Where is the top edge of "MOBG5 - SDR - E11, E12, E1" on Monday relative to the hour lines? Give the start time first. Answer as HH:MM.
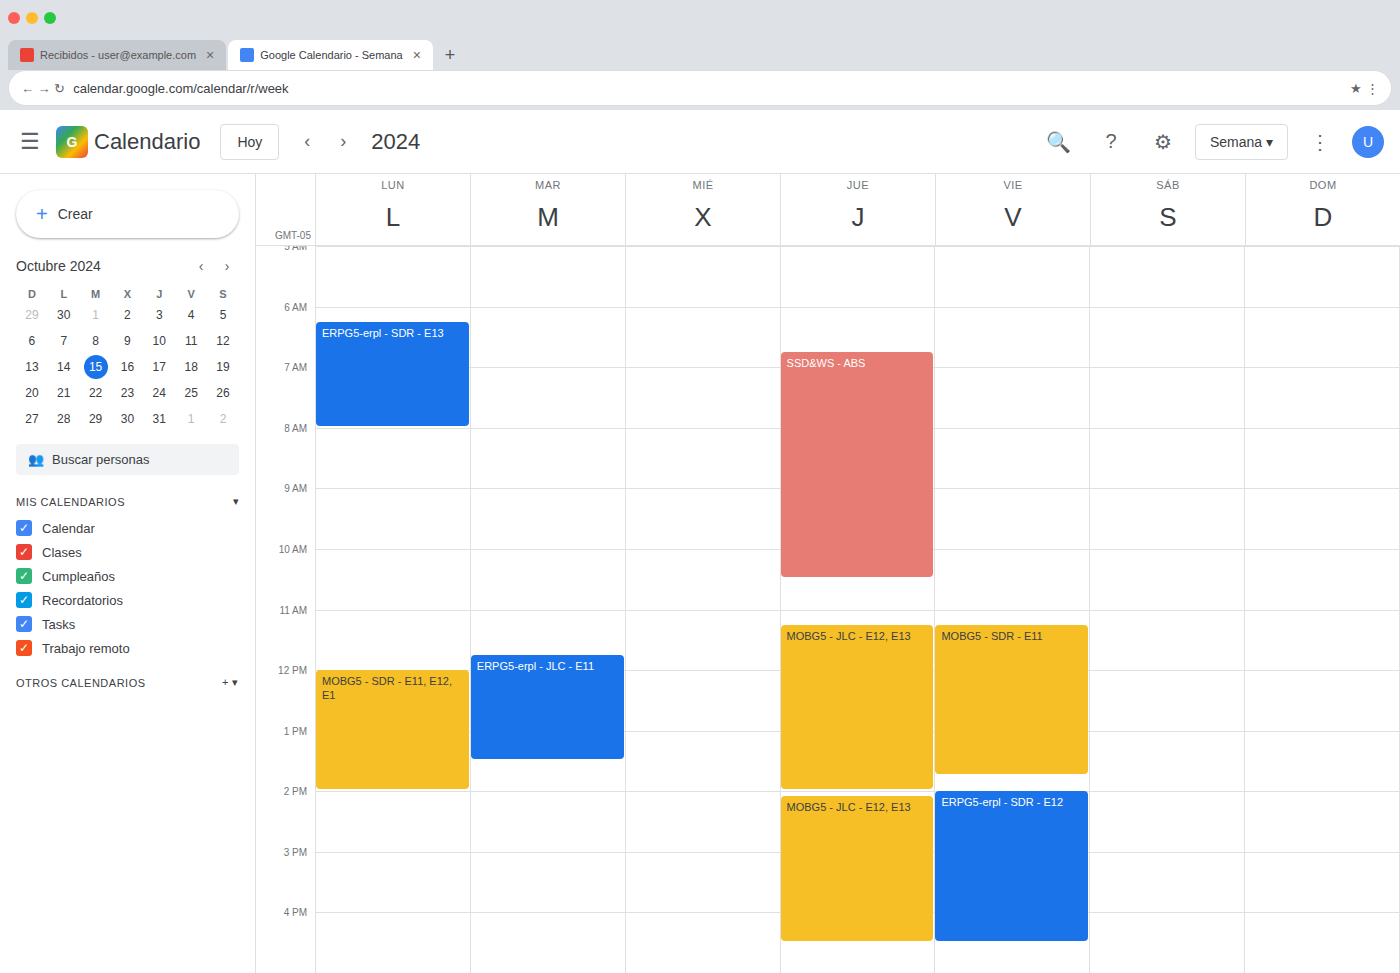
12:00 -- exactly on the 12:00 line.